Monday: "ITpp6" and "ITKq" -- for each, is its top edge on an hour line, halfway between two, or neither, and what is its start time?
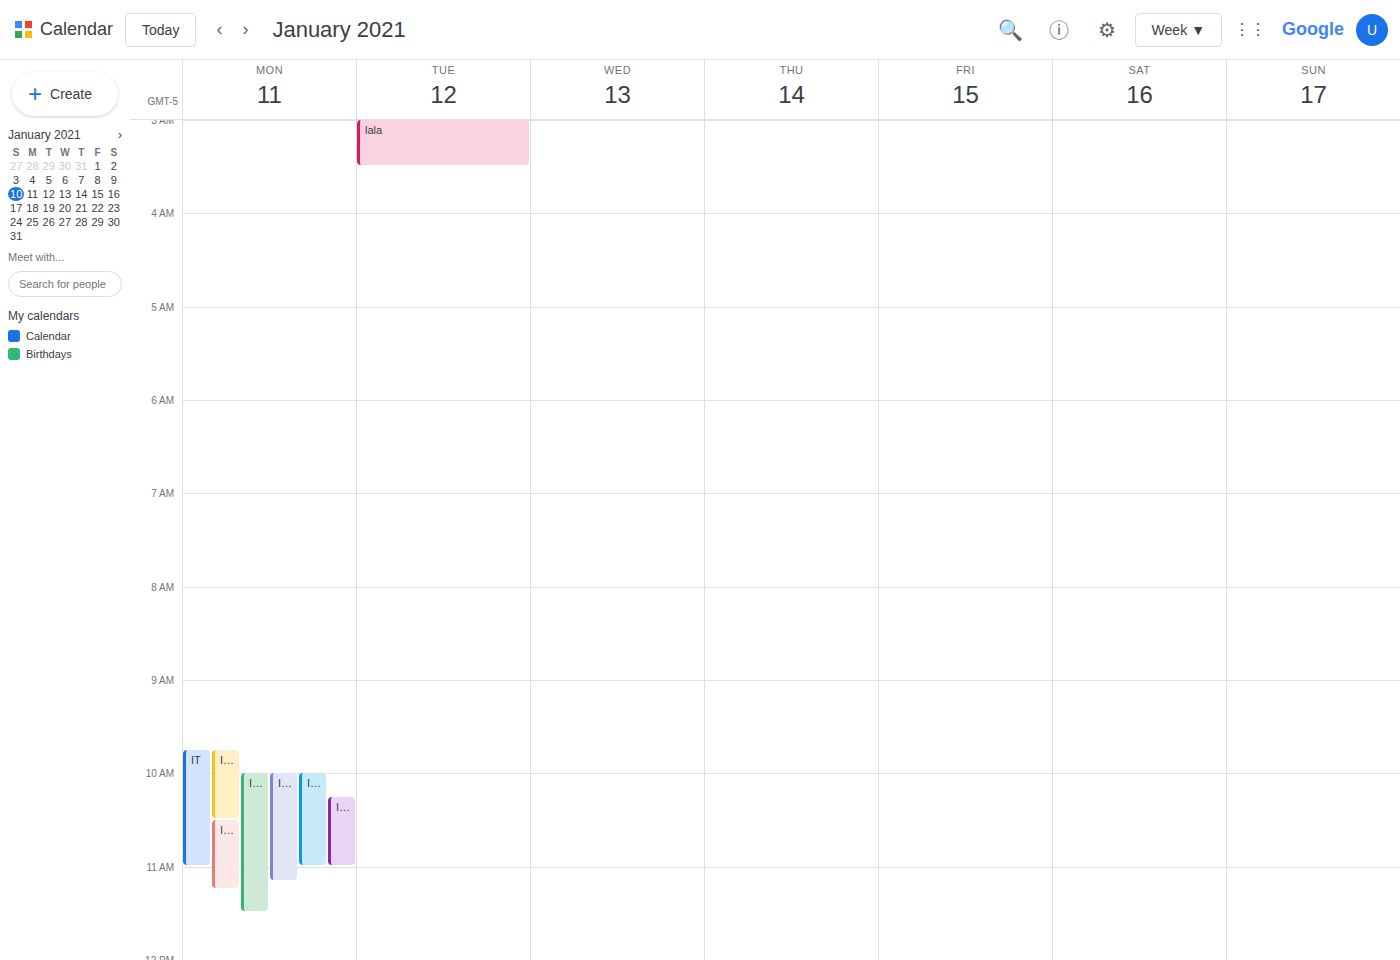
"ITpp6": 09:45, neither: three quarters of the way from the 09:00 line to the 10:00 line. "ITKq": 10:15, neither: a quarter of the way from the 10:00 line to the 11:00 line.